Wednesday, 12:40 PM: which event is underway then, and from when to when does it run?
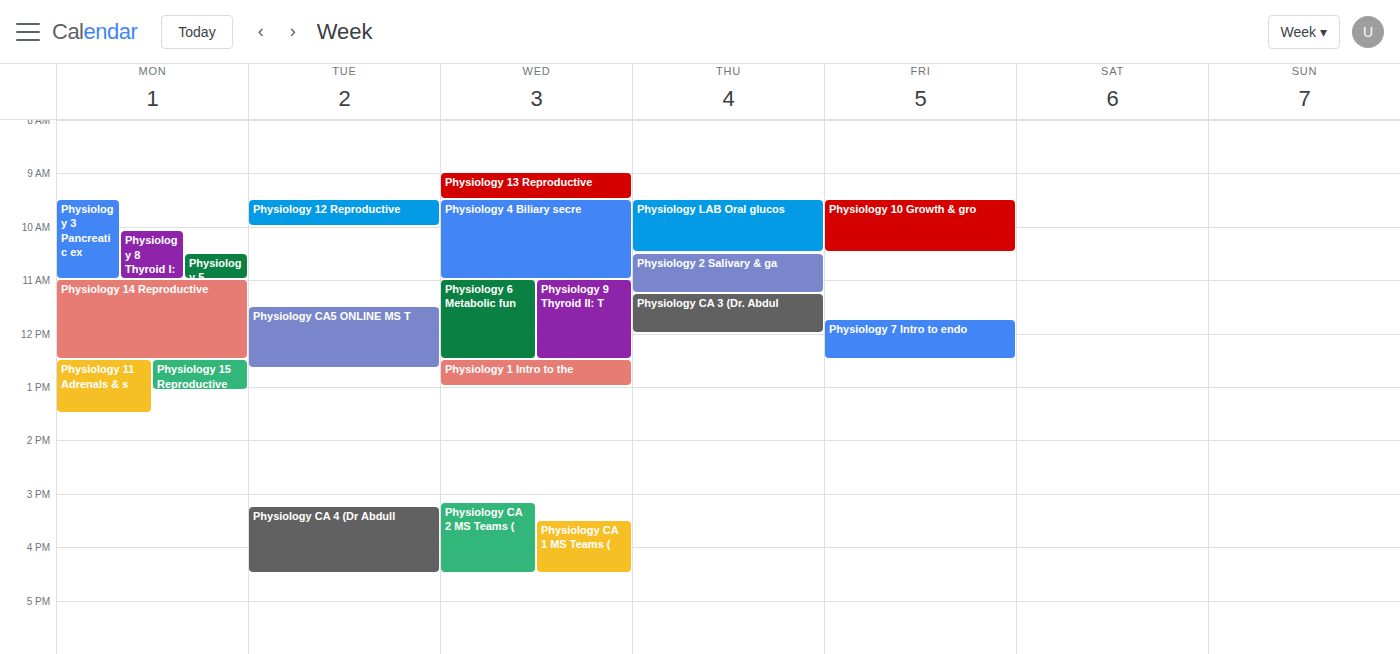
"Physiology 1 Intro to the", 12:30 PM to 1:00 PM